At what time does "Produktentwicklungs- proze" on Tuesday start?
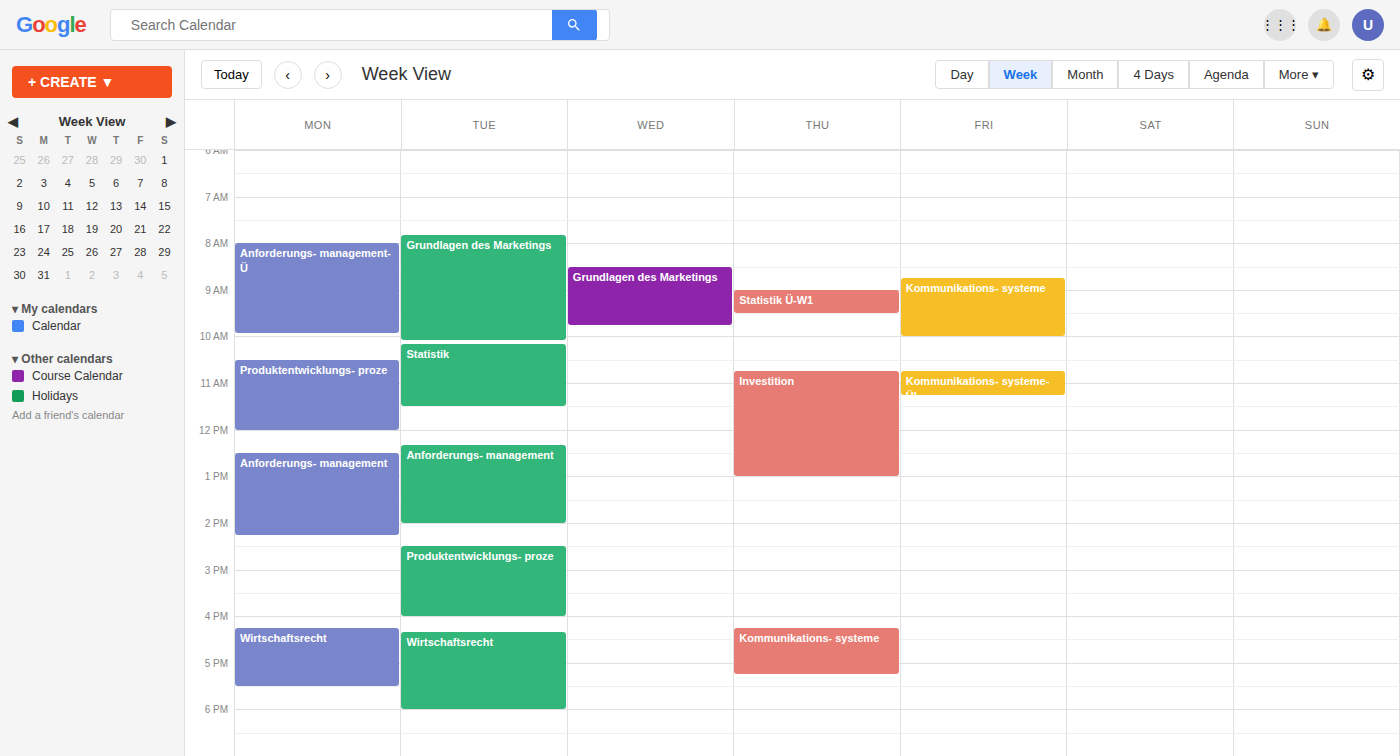
2:30 PM